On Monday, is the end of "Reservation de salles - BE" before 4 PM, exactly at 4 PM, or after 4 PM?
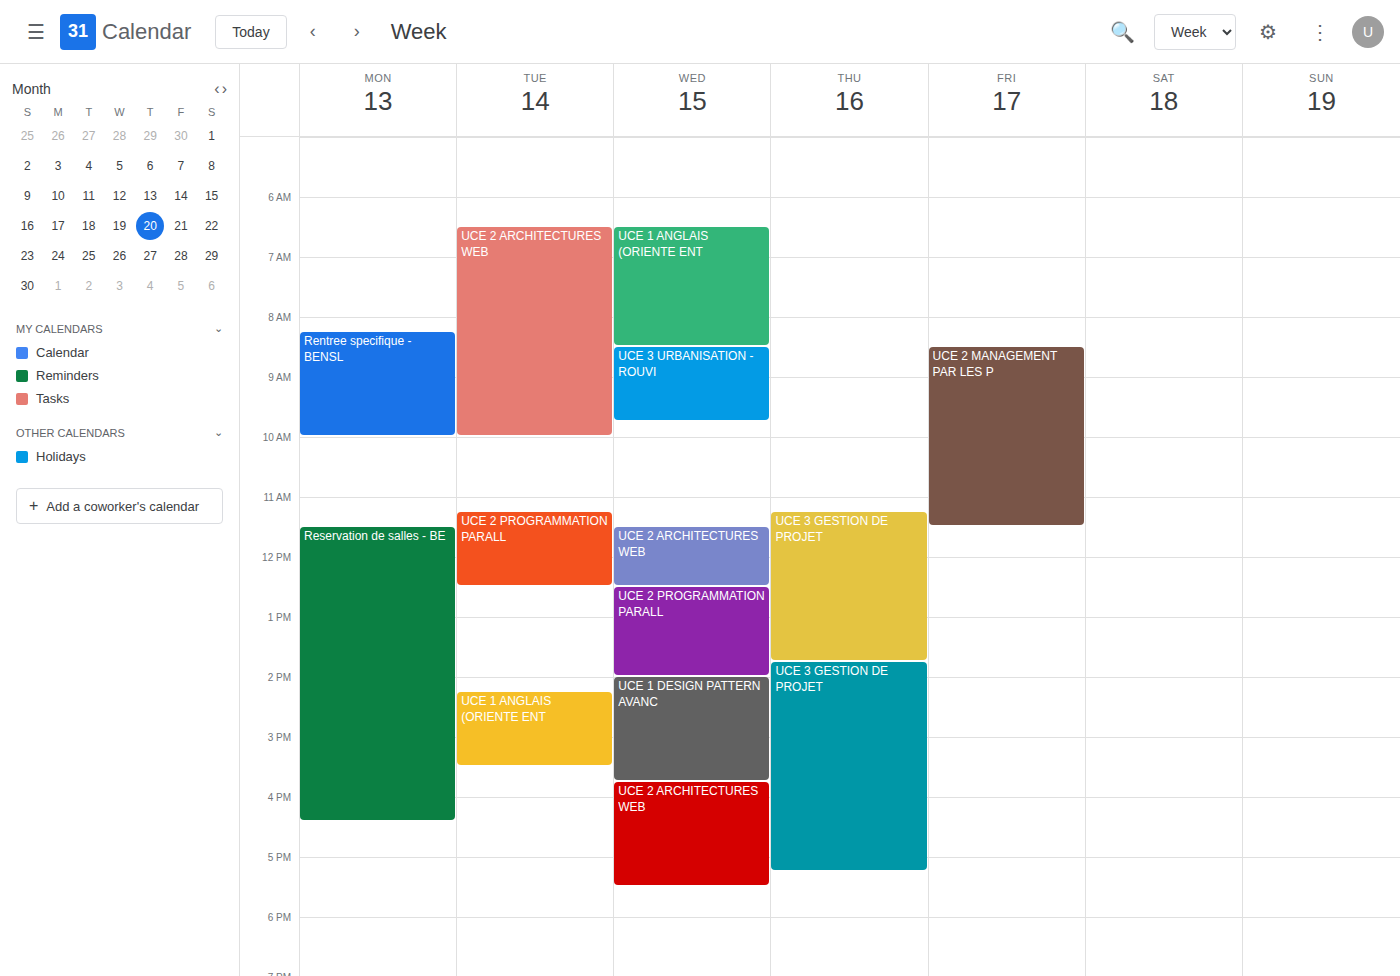
4:25 PM -- after 4 PM, 25 minutes below the 4 PM line.